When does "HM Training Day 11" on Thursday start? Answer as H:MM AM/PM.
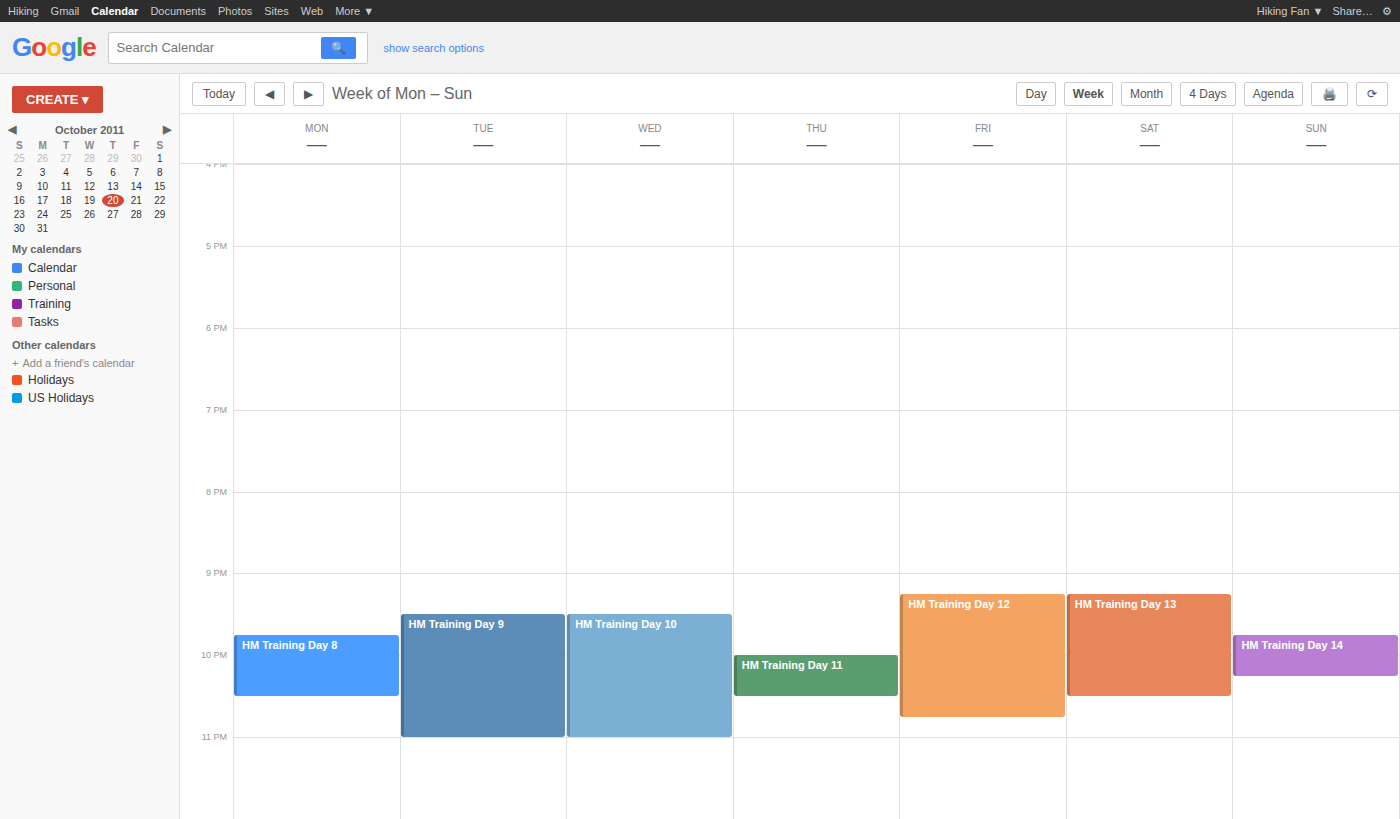
10:00 PM